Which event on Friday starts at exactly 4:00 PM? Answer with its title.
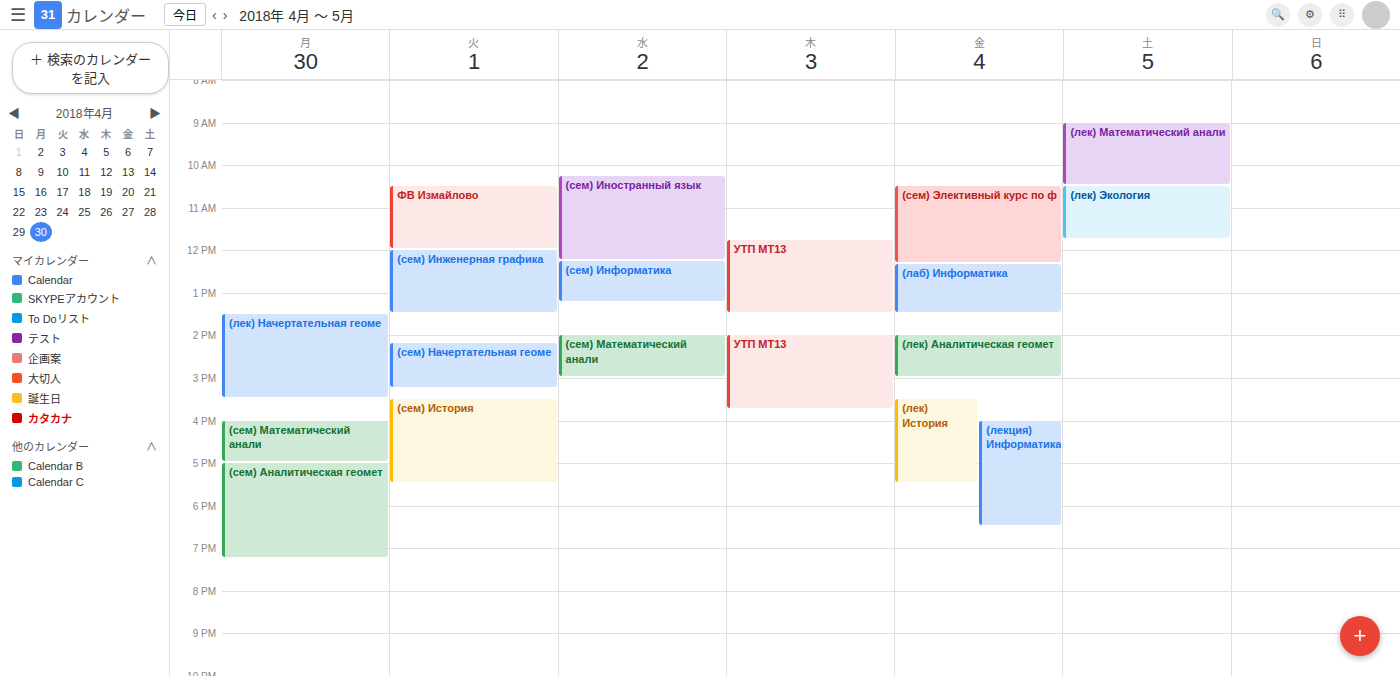
"(лекция) Информатика"